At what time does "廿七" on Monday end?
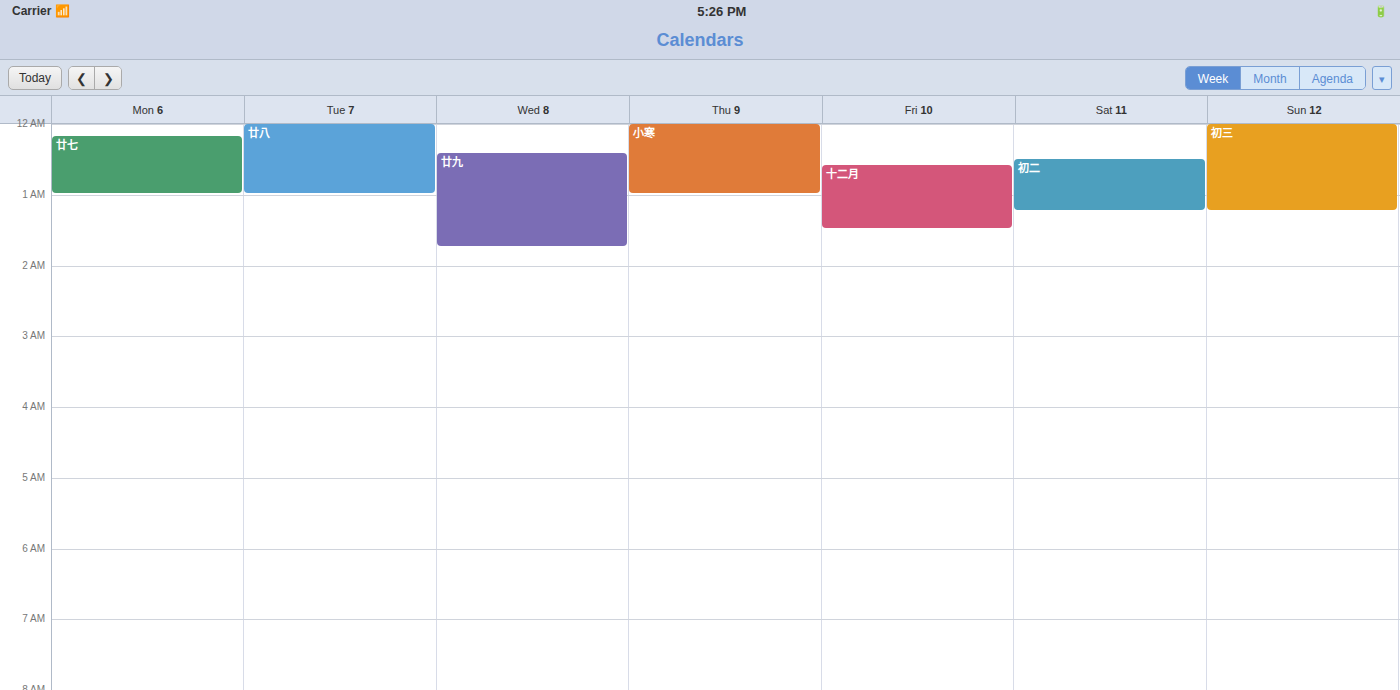
1:00 AM